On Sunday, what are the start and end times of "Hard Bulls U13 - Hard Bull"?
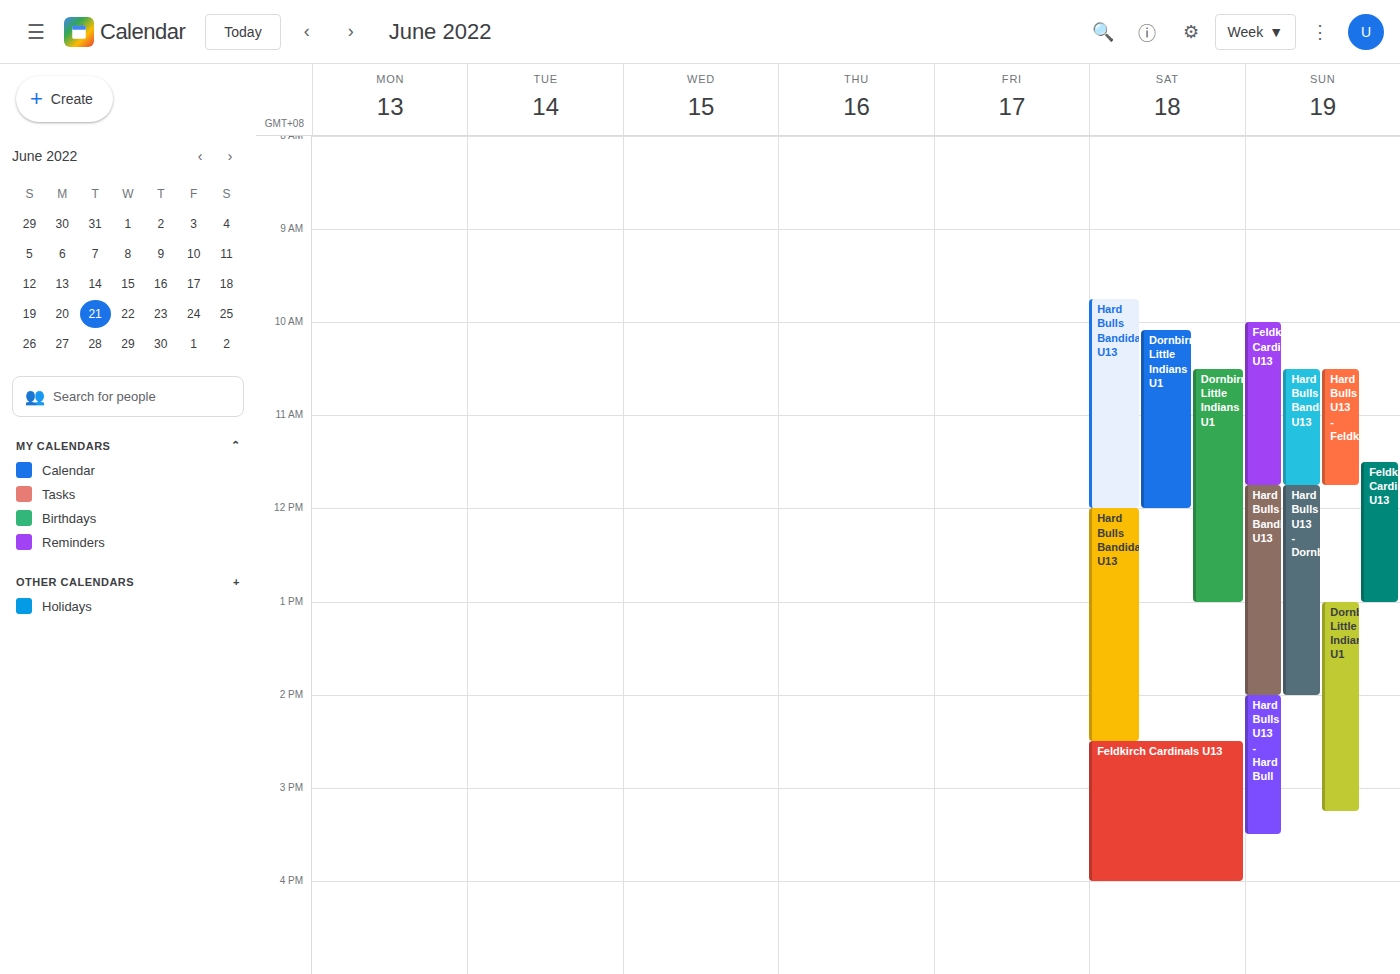
2:00 PM to 3:30 PM